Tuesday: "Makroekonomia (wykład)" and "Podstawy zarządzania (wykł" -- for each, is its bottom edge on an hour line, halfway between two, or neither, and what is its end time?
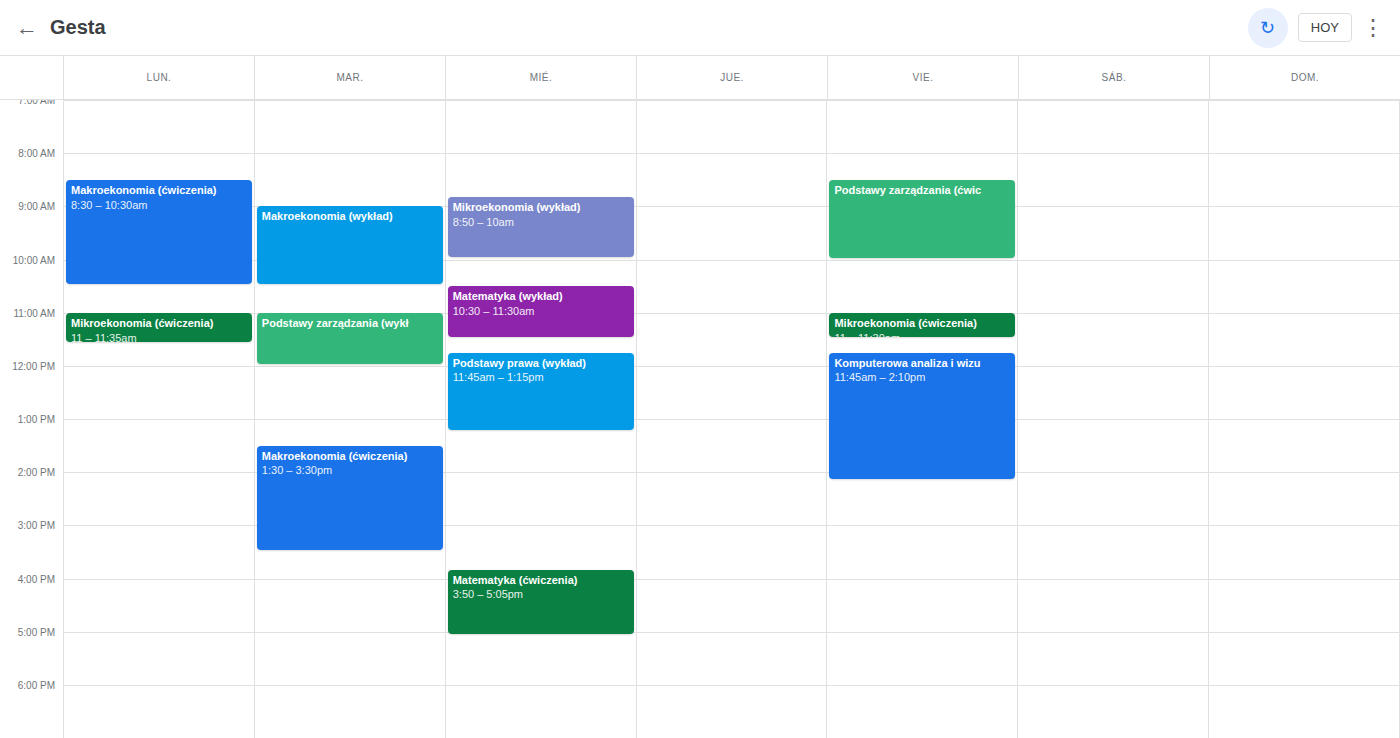
"Makroekonomia (wykład)": 10:30 AM, halfway between the 10 AM and 11 AM lines. "Podstawy zarządzania (wykł": 12:00 PM, exactly on the 12 PM line.